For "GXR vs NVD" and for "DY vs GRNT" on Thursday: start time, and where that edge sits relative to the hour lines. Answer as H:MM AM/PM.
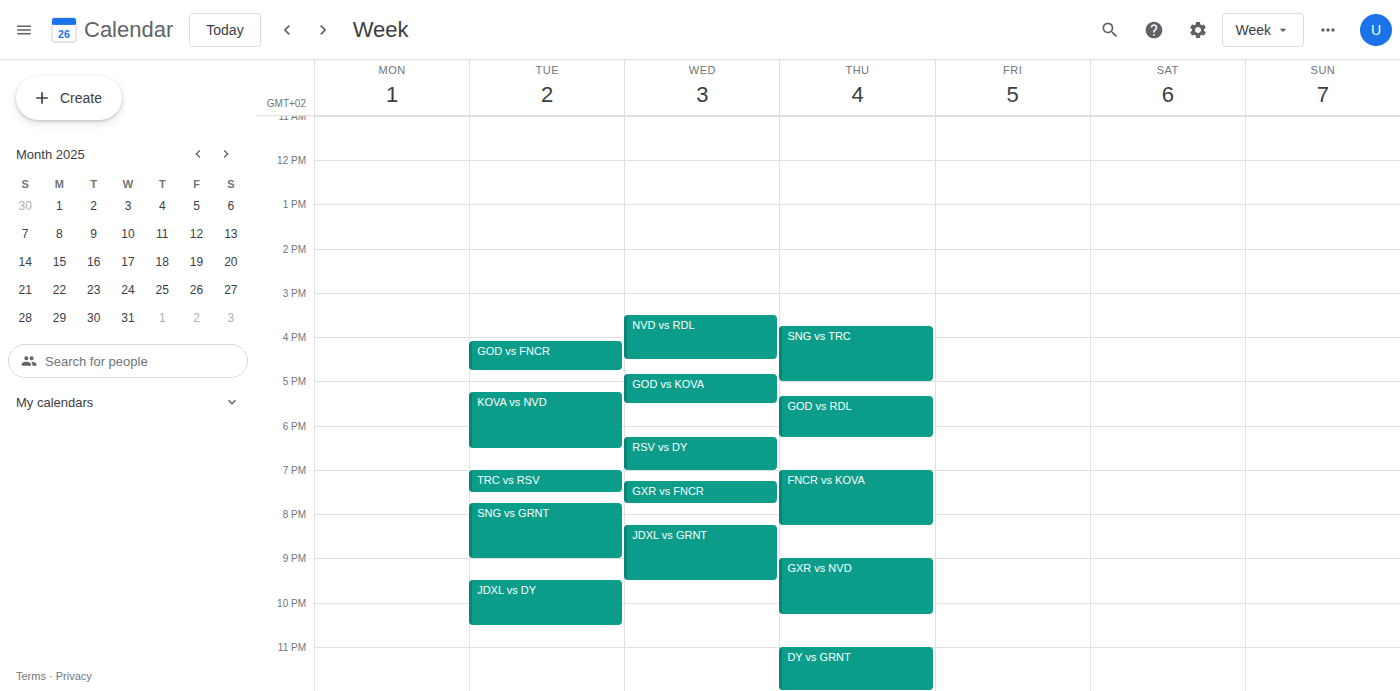
"GXR vs NVD": 9:00 PM, exactly on the 9 PM line. "DY vs GRNT": 11:00 PM, exactly on the 11 PM line.